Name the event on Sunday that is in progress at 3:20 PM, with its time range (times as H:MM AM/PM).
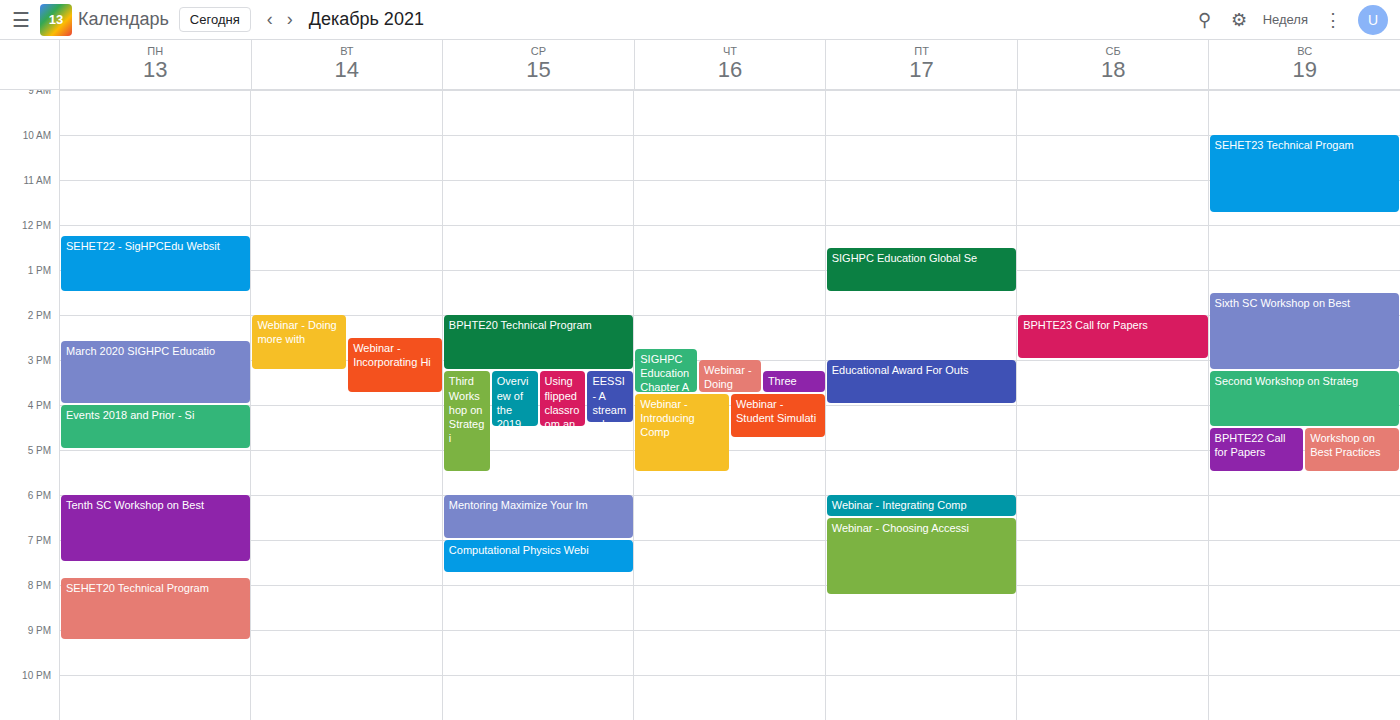
"Second Workshop on Strateg", 3:15 PM to 4:30 PM